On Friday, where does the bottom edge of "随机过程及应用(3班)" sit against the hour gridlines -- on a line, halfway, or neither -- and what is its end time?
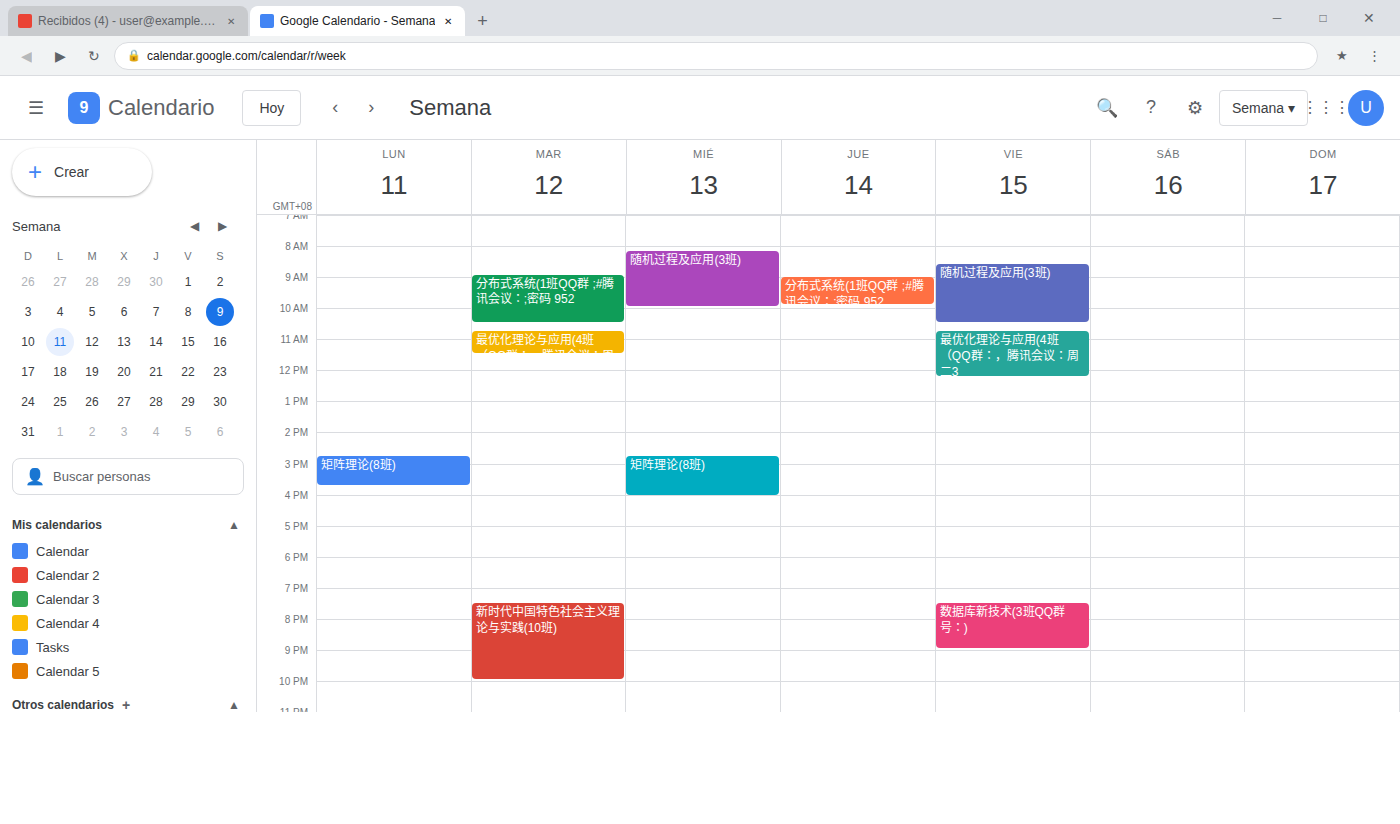
10:30 AM -- halfway between the 10 AM and 11 AM lines.